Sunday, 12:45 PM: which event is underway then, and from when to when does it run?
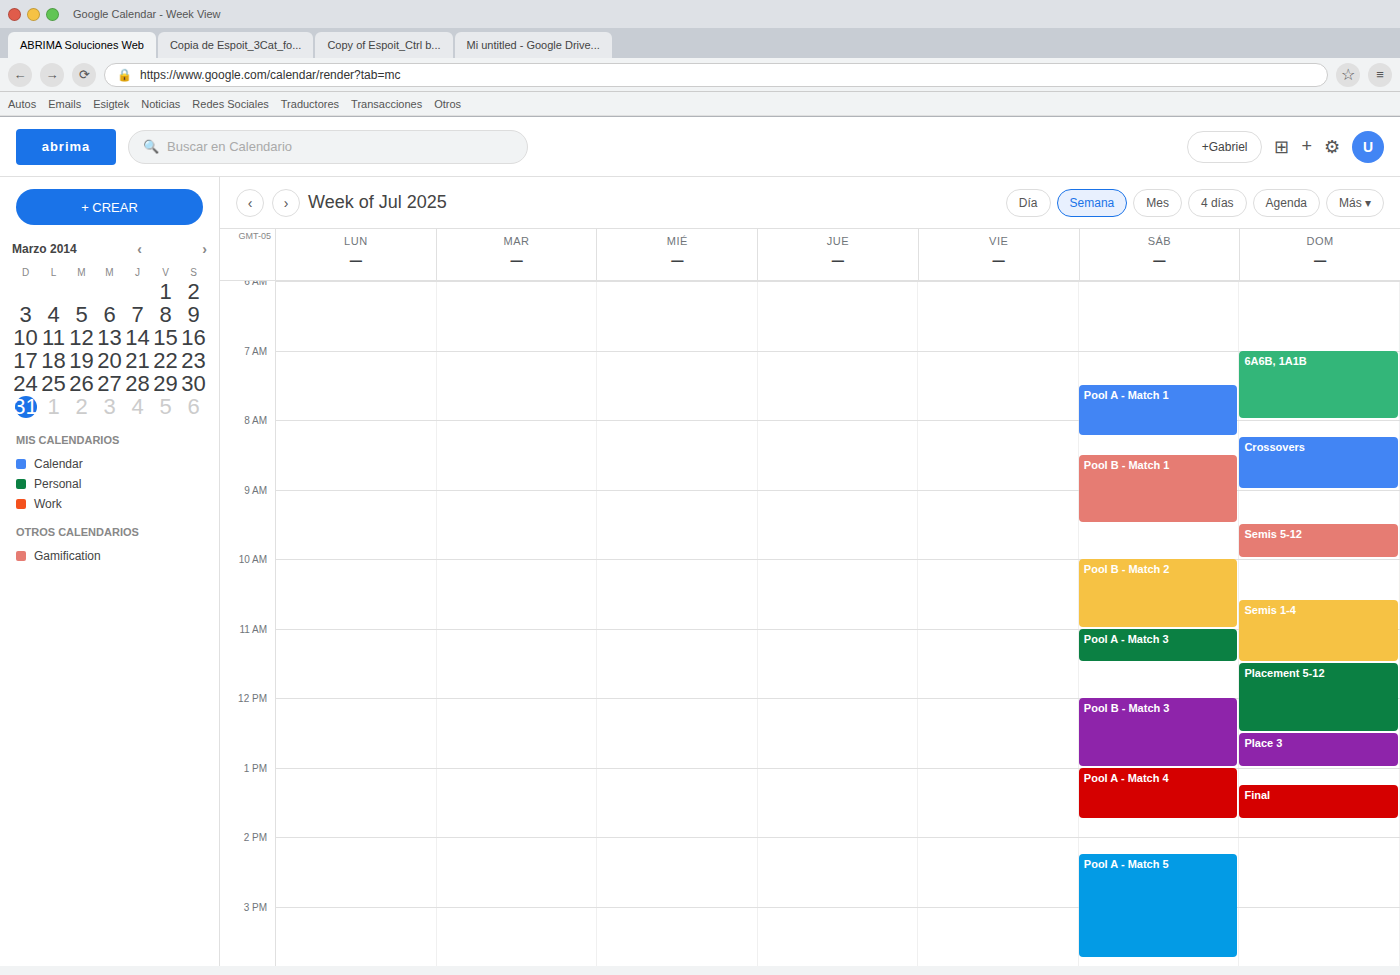
"Place 3", 12:30 PM to 1:00 PM